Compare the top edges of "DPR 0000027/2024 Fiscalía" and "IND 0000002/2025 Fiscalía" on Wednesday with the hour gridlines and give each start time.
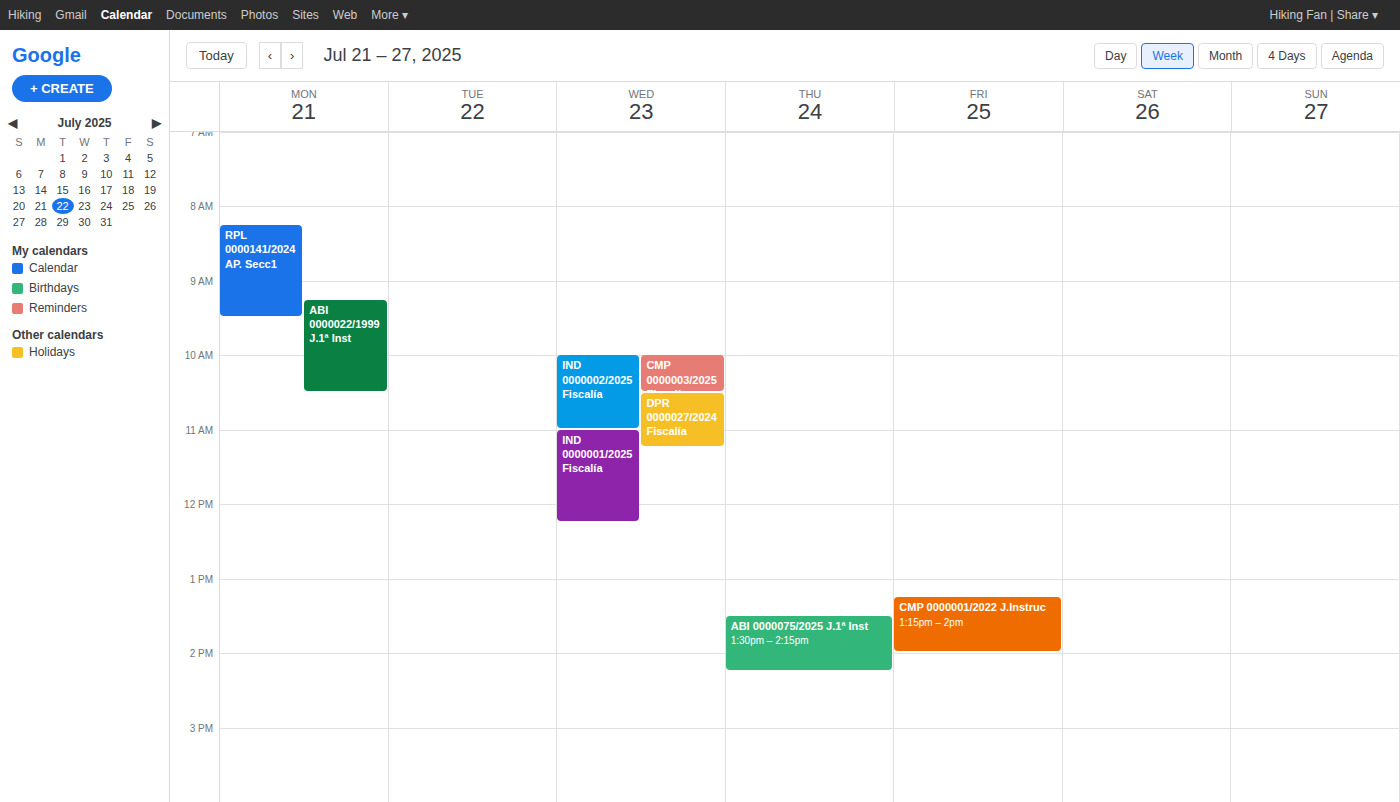
"DPR 0000027/2024 Fiscalía": 10:30 AM, halfway between the 10 AM and 11 AM lines. "IND 0000002/2025 Fiscalía": 10:00 AM, exactly on the 10 AM line.